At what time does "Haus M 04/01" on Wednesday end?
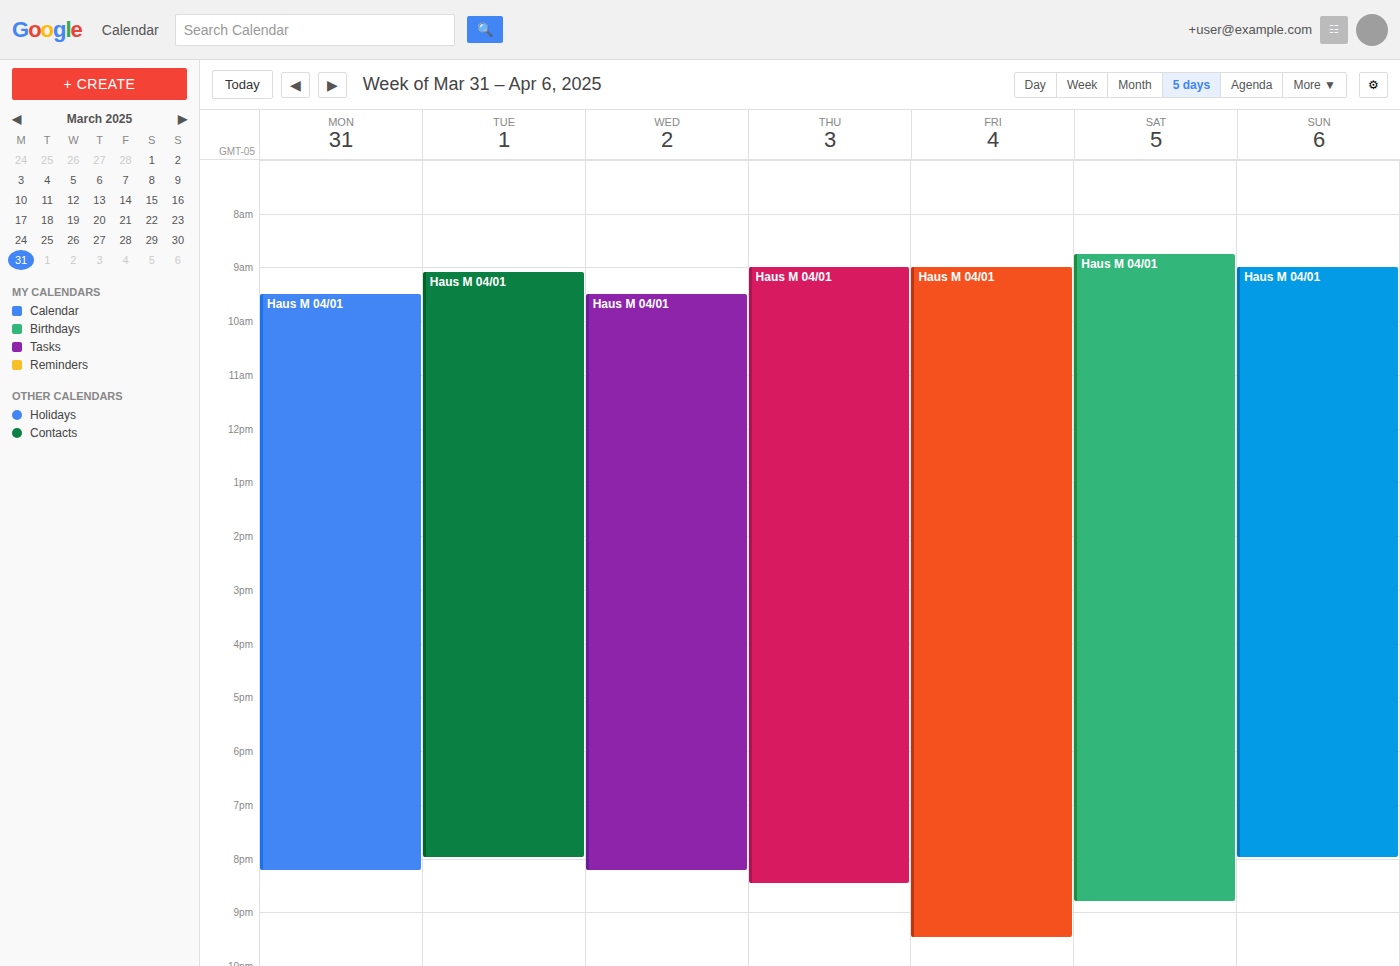
8:15 PM